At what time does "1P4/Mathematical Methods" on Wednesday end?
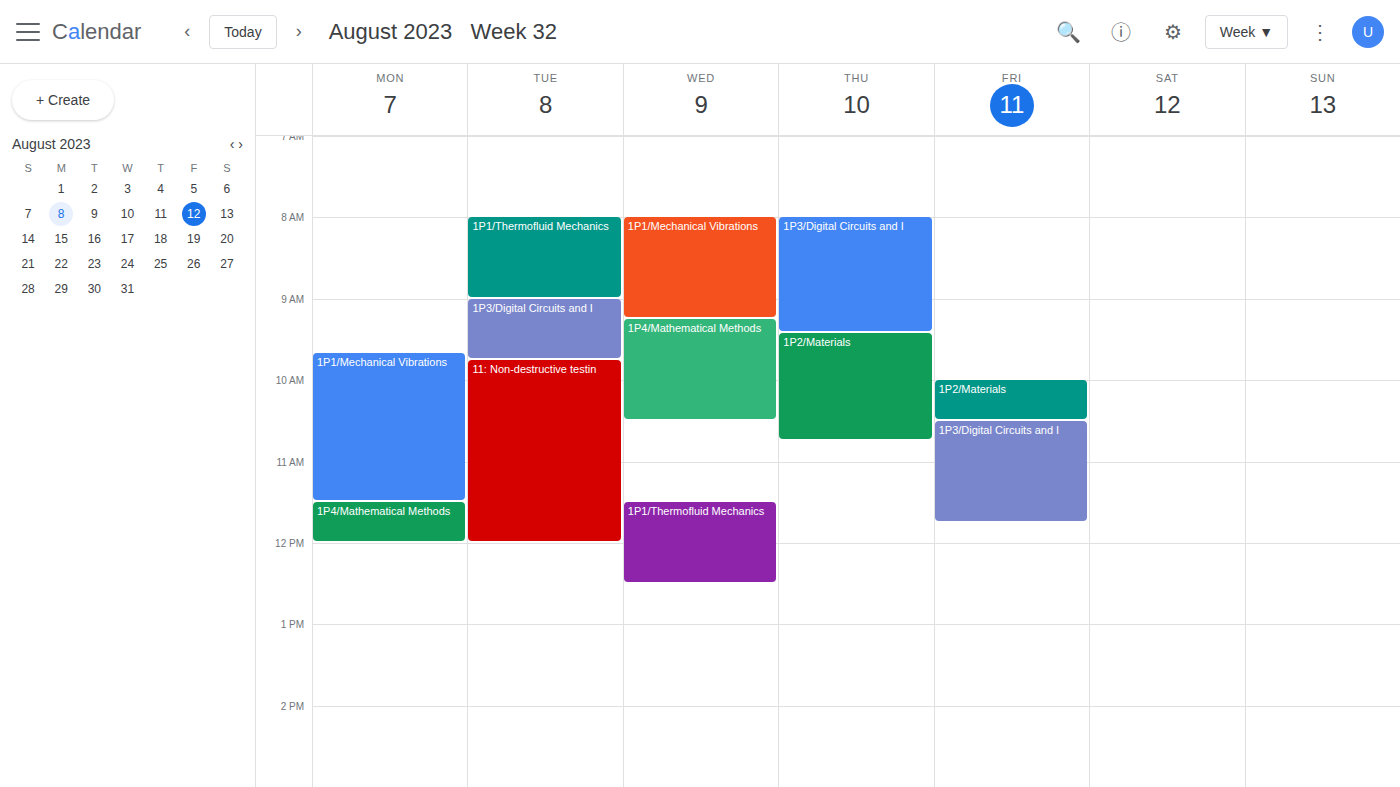
10:30 AM